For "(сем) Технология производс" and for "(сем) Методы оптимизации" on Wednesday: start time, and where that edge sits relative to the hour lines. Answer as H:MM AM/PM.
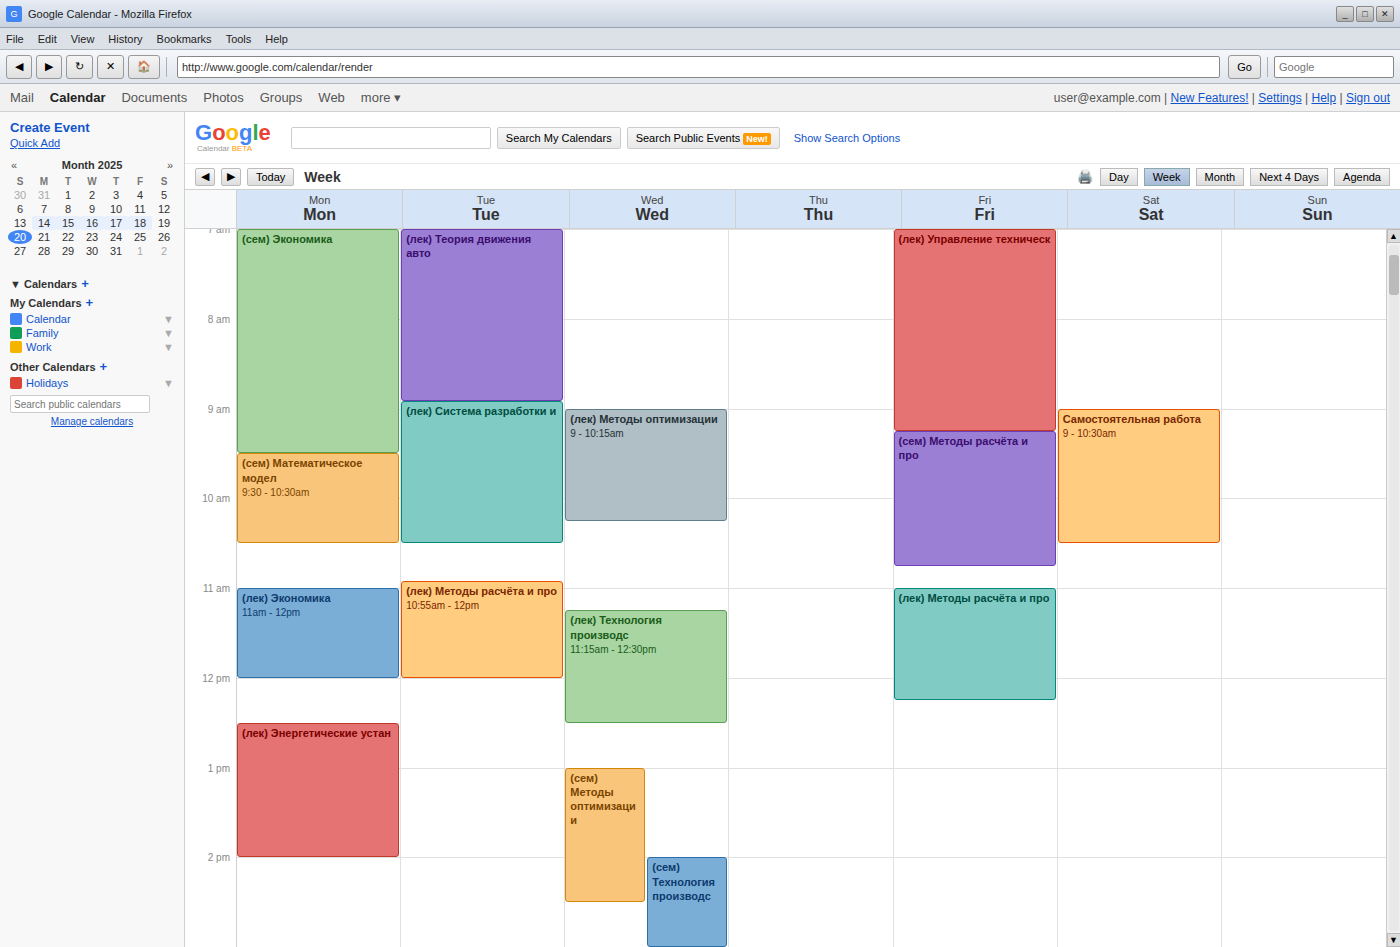
"(сем) Технология производс": 2:00 PM, exactly on the 2 PM line. "(сем) Методы оптимизации": 1:00 PM, exactly on the 1 PM line.